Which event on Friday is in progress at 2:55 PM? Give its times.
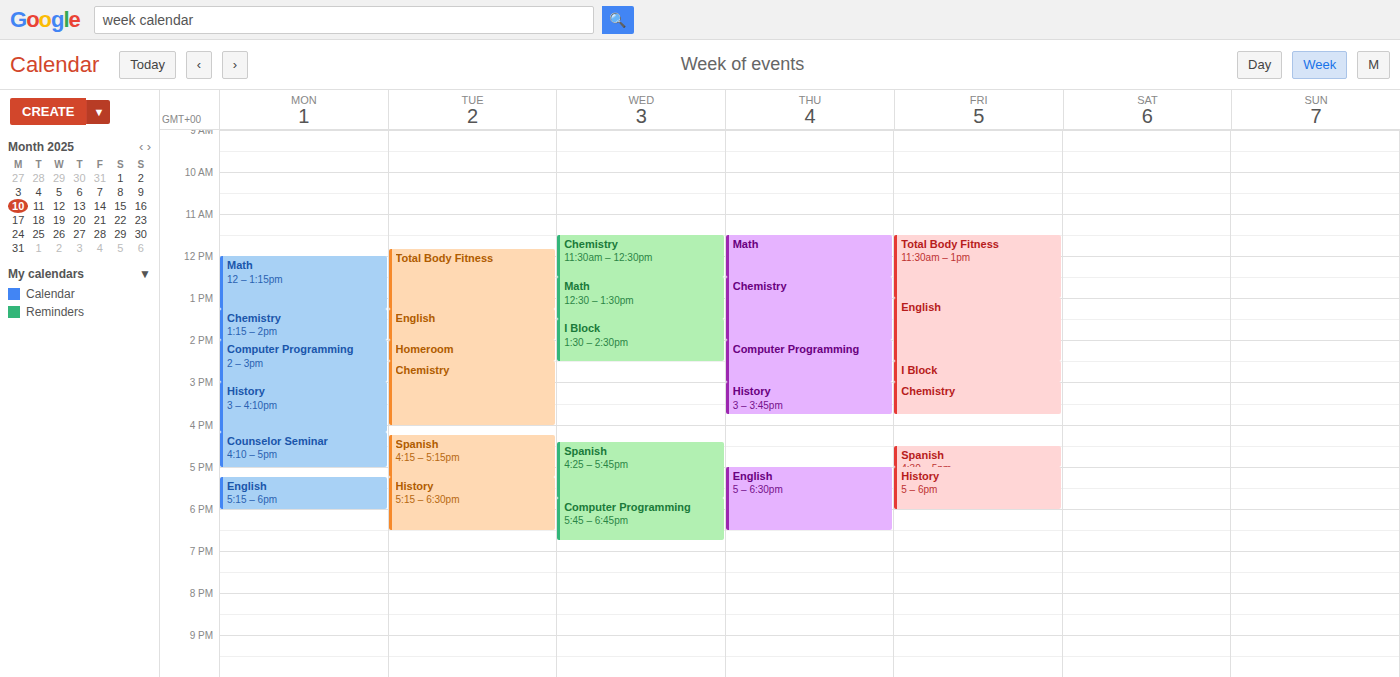
"I Block", 2:30 PM to 3:00 PM